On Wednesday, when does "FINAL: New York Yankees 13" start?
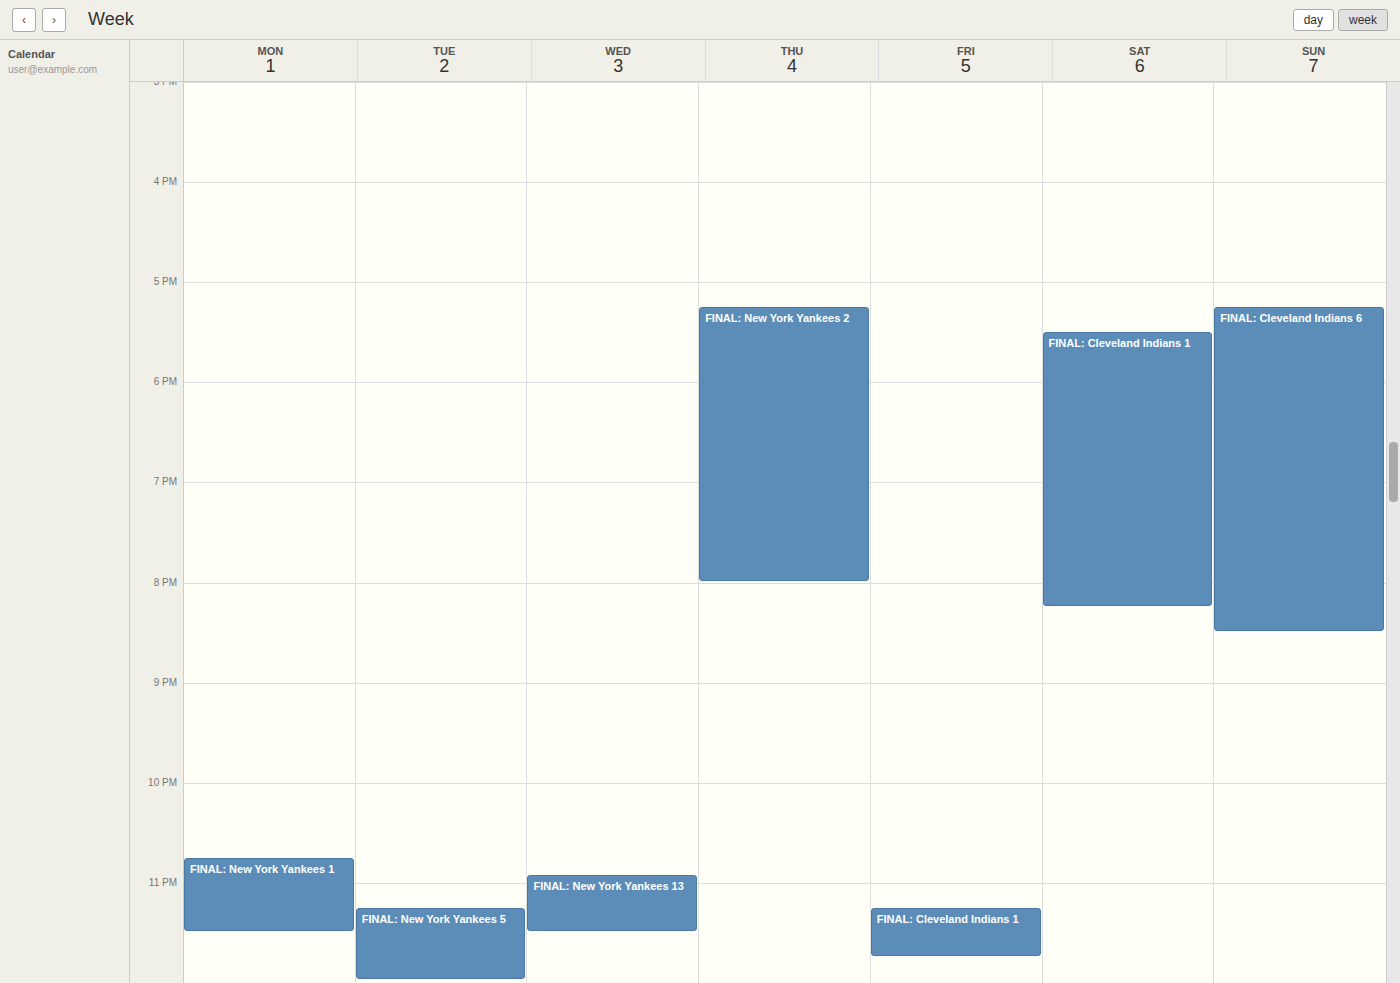
10:55 PM